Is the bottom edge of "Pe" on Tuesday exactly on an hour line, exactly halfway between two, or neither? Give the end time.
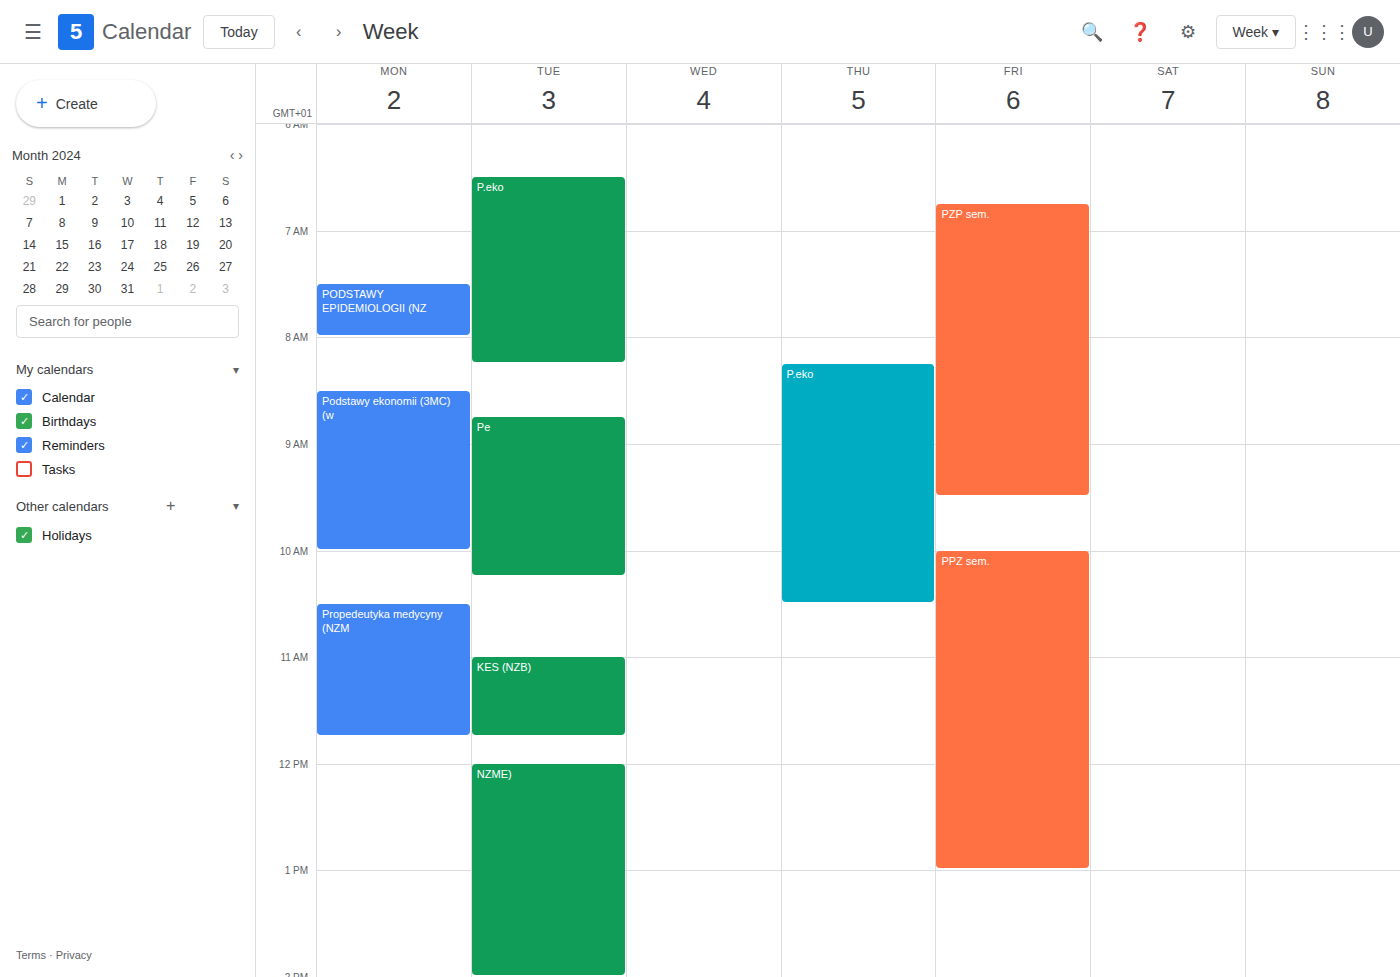
10:15 AM -- neither: a quarter of the way from the 10 AM line to the 11 AM line.